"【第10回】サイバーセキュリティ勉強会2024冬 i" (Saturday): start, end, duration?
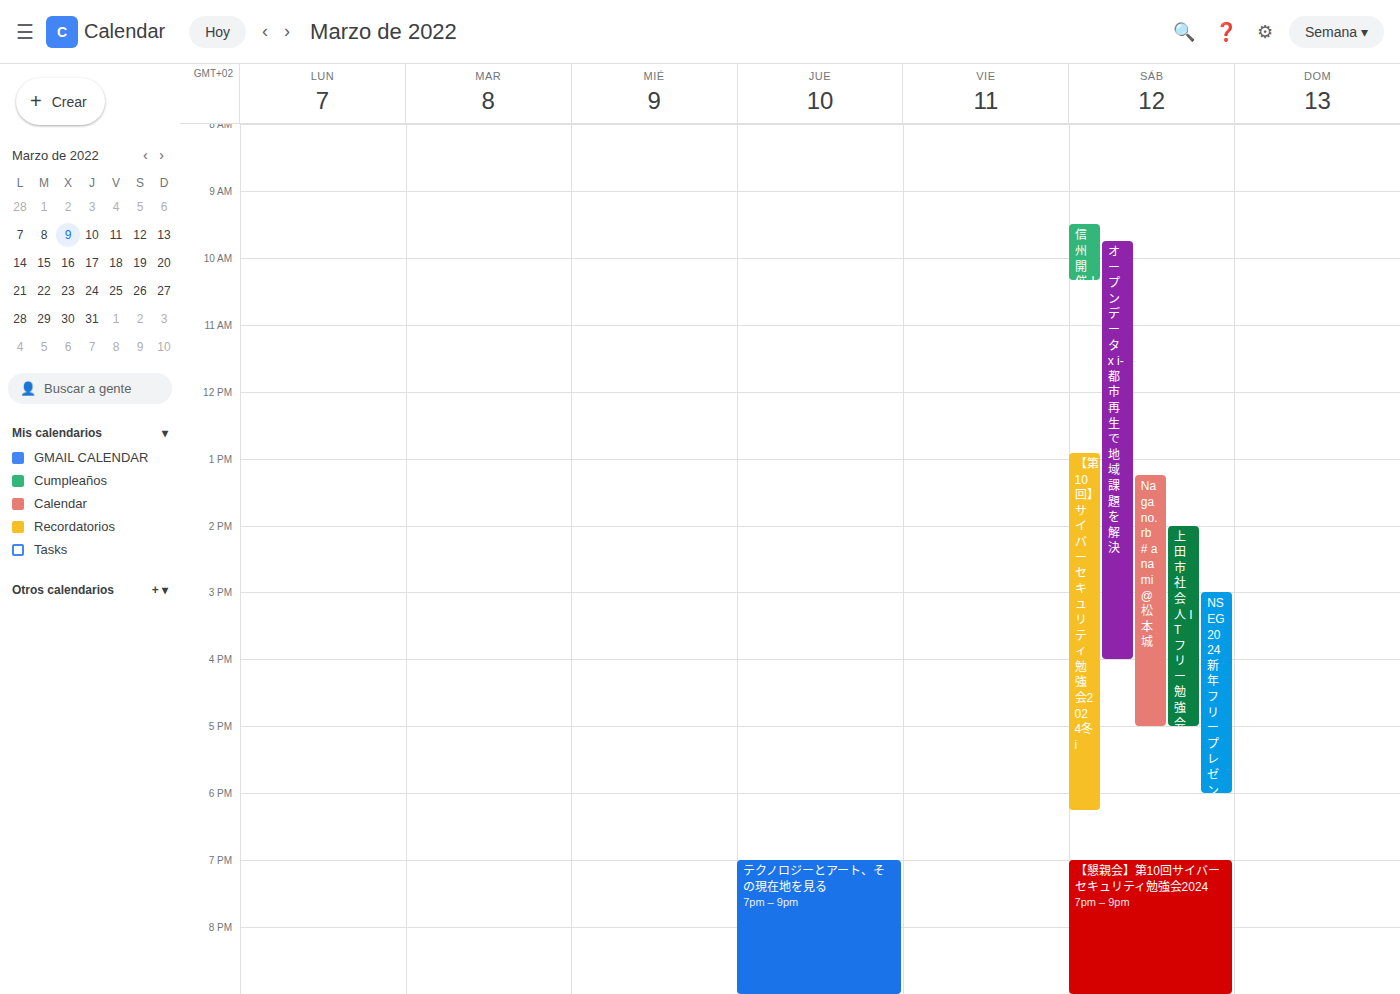
12:55 PM to 6:15 PM, 5 hours 20 minutes